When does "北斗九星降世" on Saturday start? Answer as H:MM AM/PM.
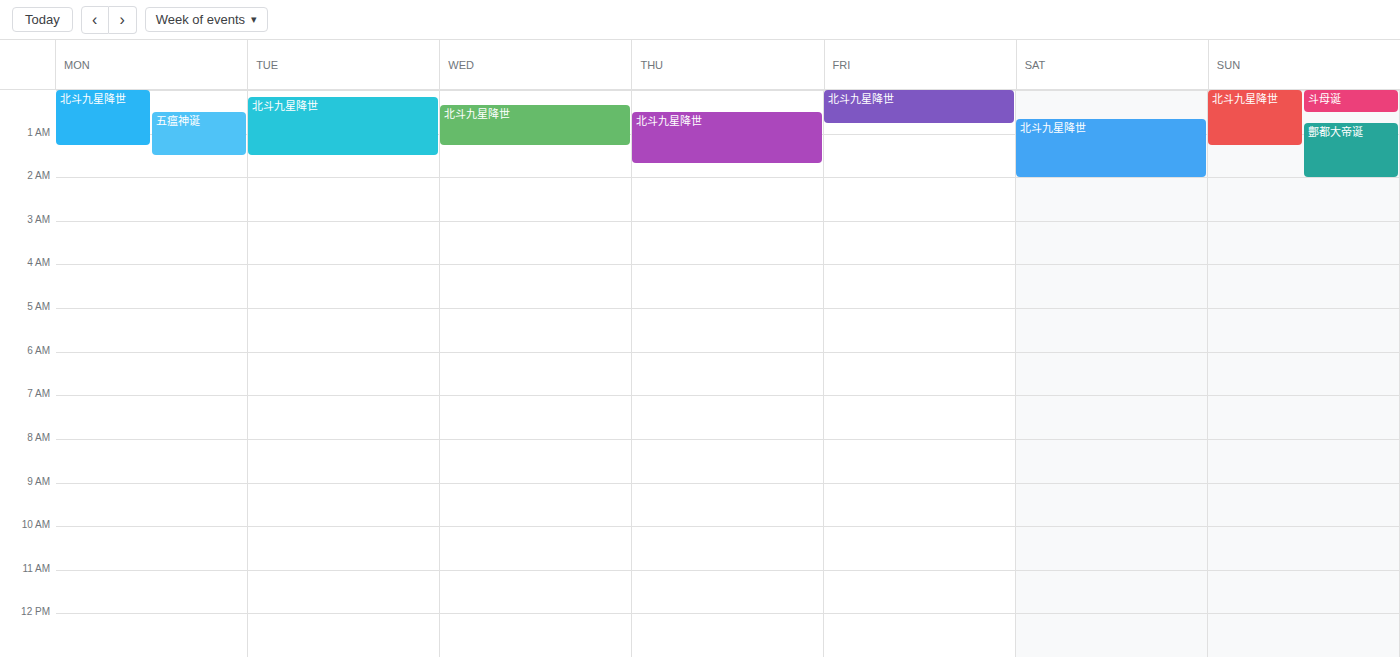
12:40 AM